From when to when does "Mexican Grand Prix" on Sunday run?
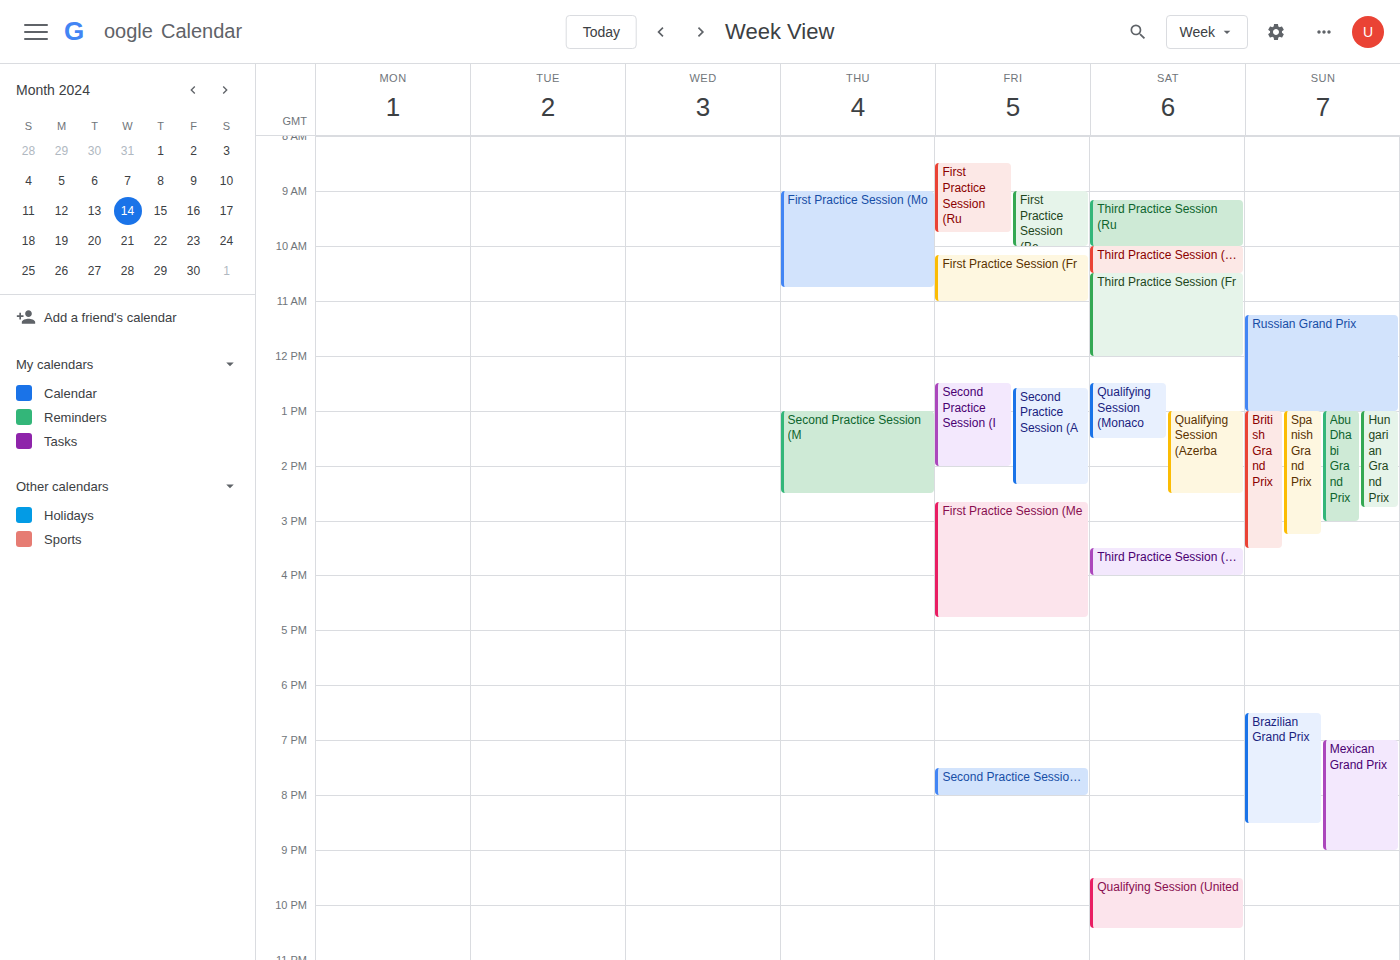
19:00 to 21:00